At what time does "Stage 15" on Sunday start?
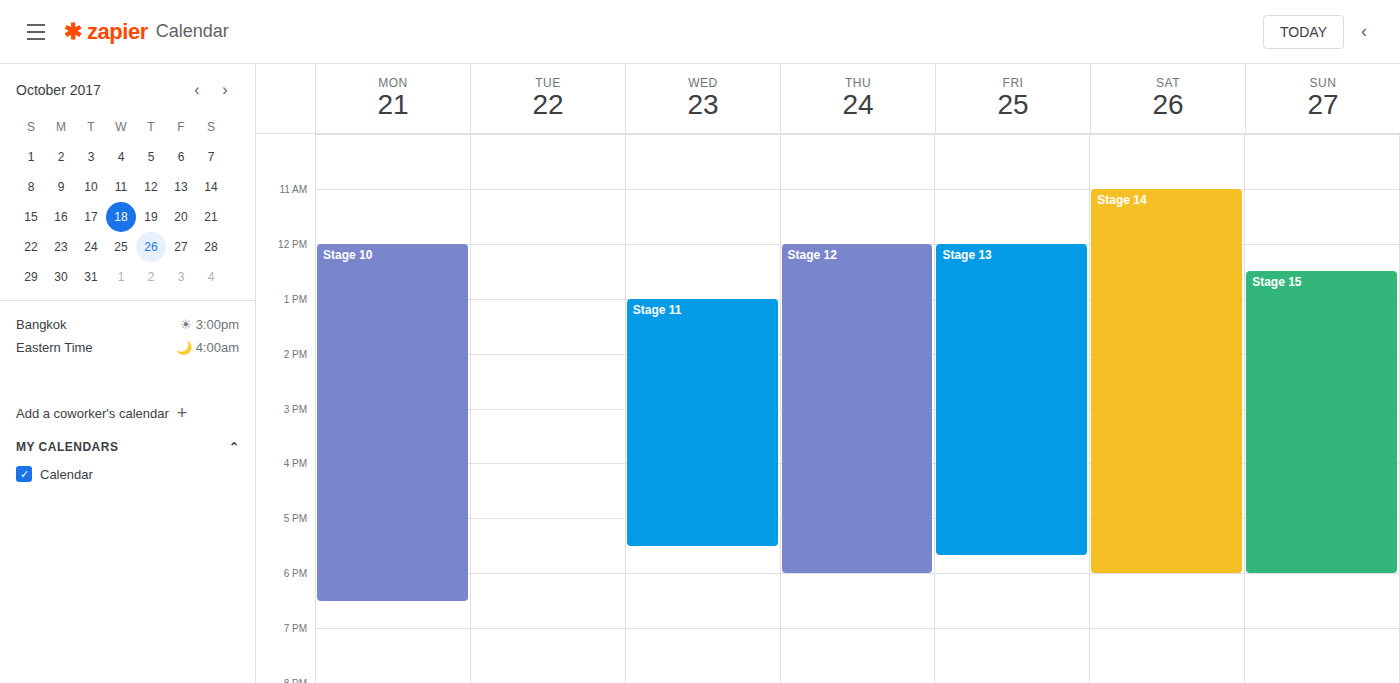
12:30 PM